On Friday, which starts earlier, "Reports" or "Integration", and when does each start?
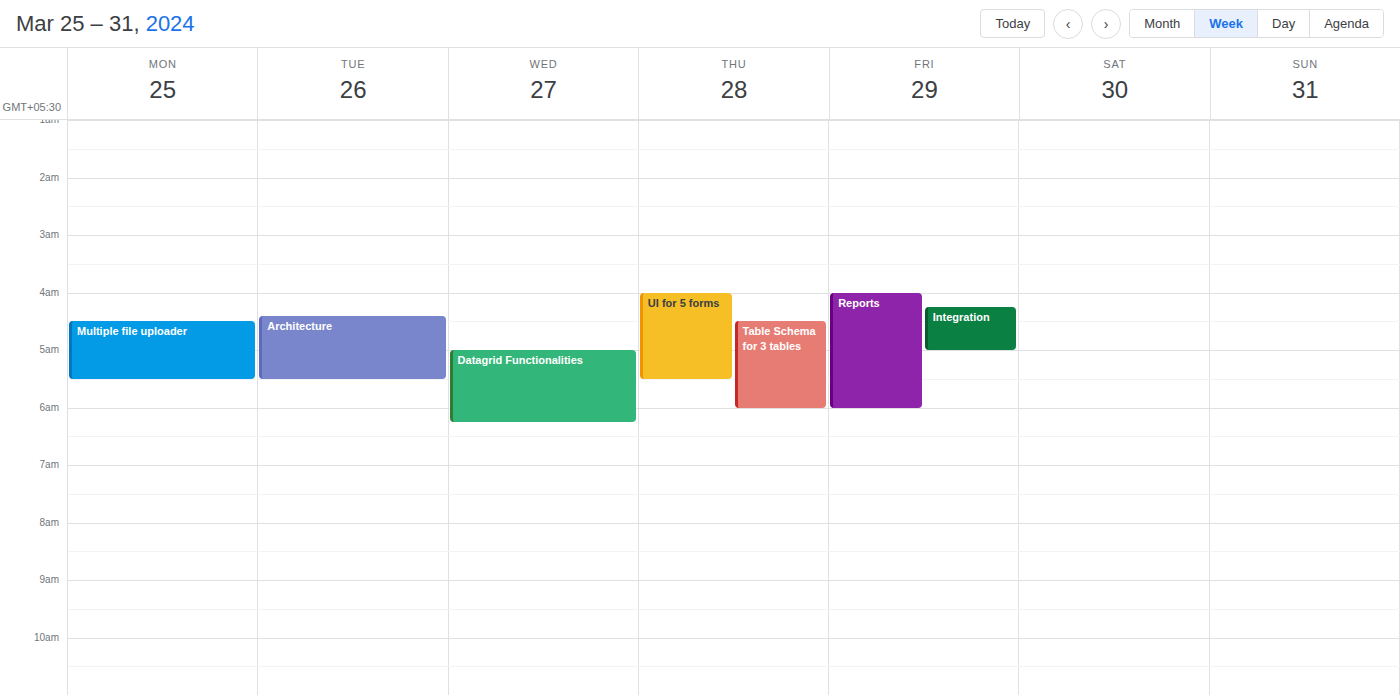
"Reports" 4:00 AM; "Integration" 4:15 AM.